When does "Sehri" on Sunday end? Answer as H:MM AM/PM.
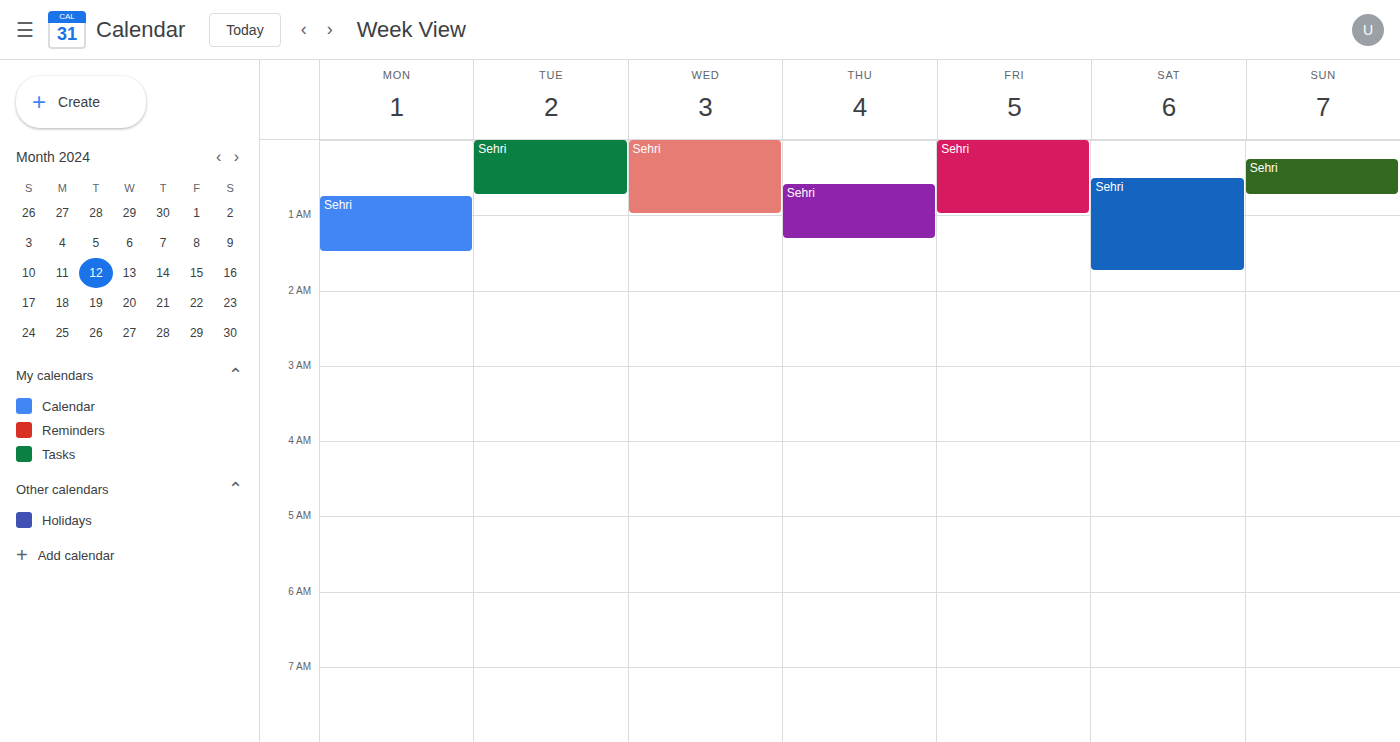
12:45 AM